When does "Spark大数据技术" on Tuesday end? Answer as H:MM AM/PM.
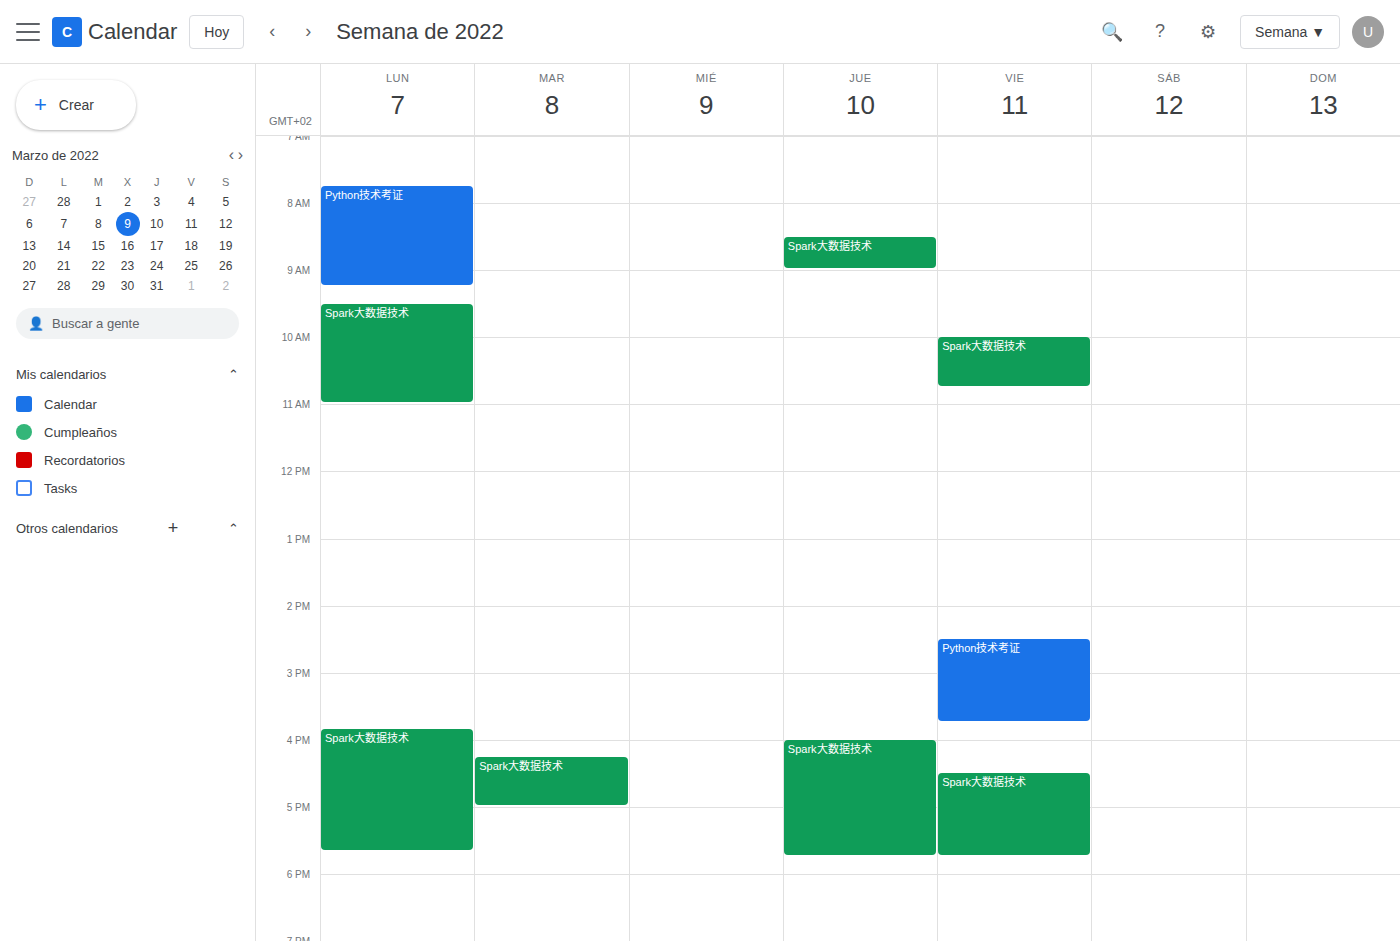
5:00 PM